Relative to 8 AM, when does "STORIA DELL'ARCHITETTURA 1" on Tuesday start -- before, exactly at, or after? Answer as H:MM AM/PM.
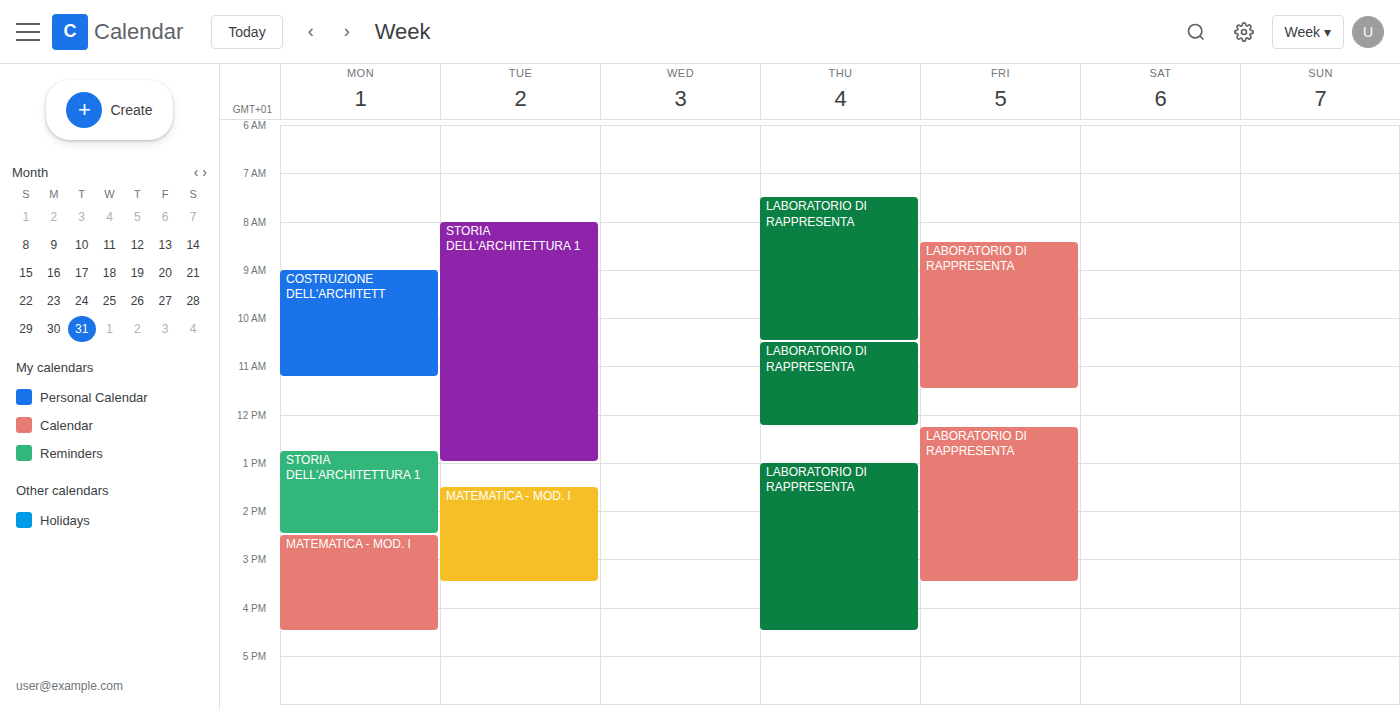
8:00 AM -- exactly at 8 AM, on the 8 AM line.